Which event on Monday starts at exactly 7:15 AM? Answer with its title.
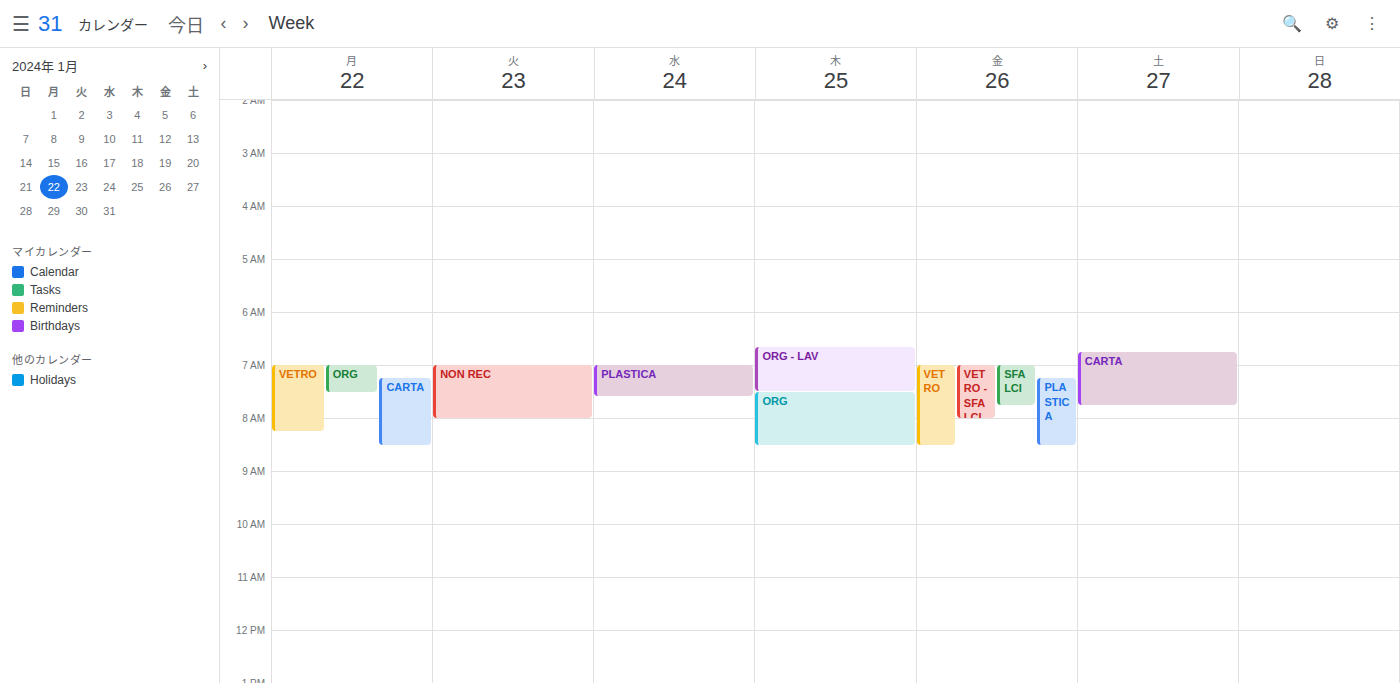
"CARTA"